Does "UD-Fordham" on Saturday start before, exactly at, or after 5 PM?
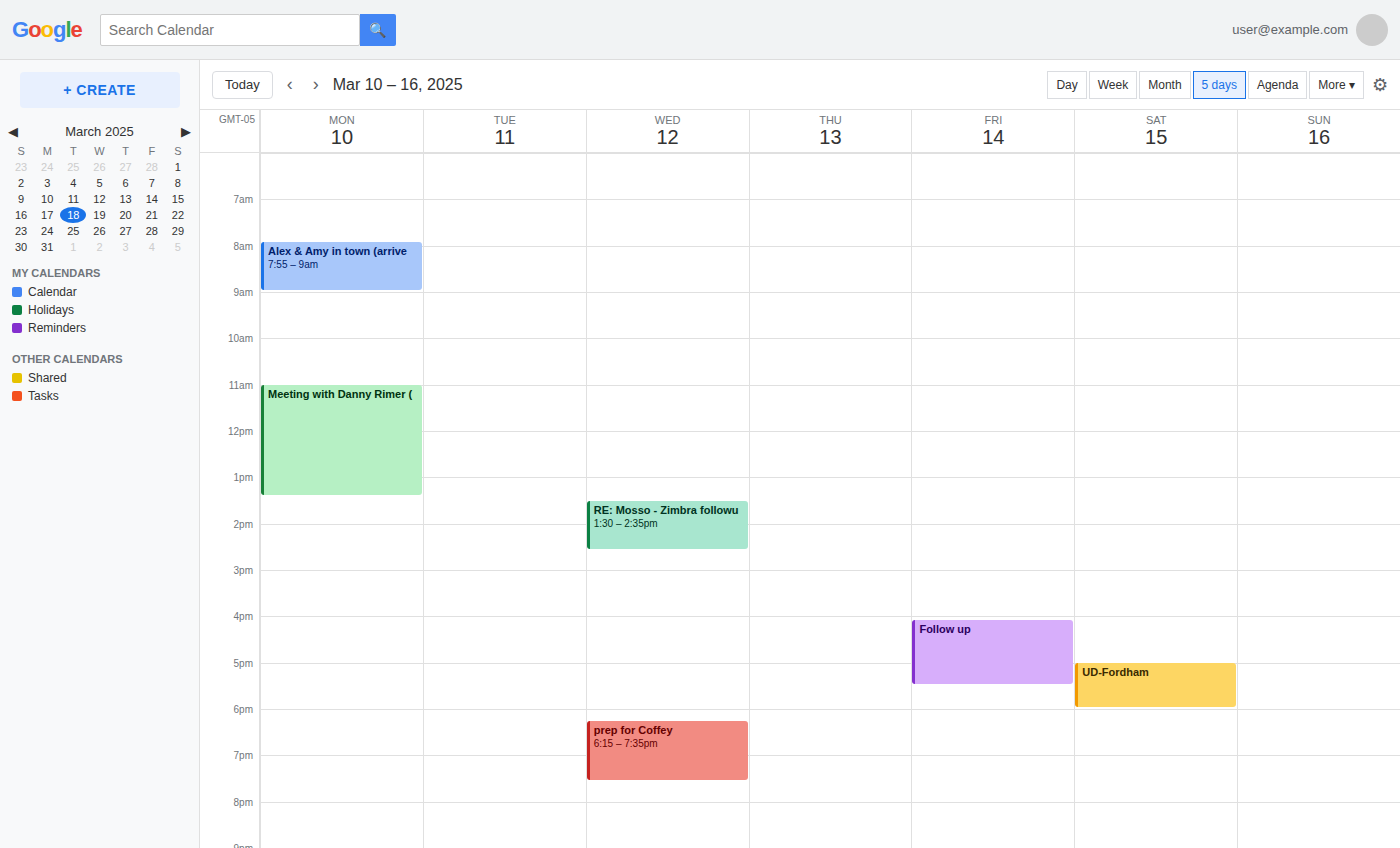
5:00 PM -- exactly at 5 PM, on the 5 PM line.